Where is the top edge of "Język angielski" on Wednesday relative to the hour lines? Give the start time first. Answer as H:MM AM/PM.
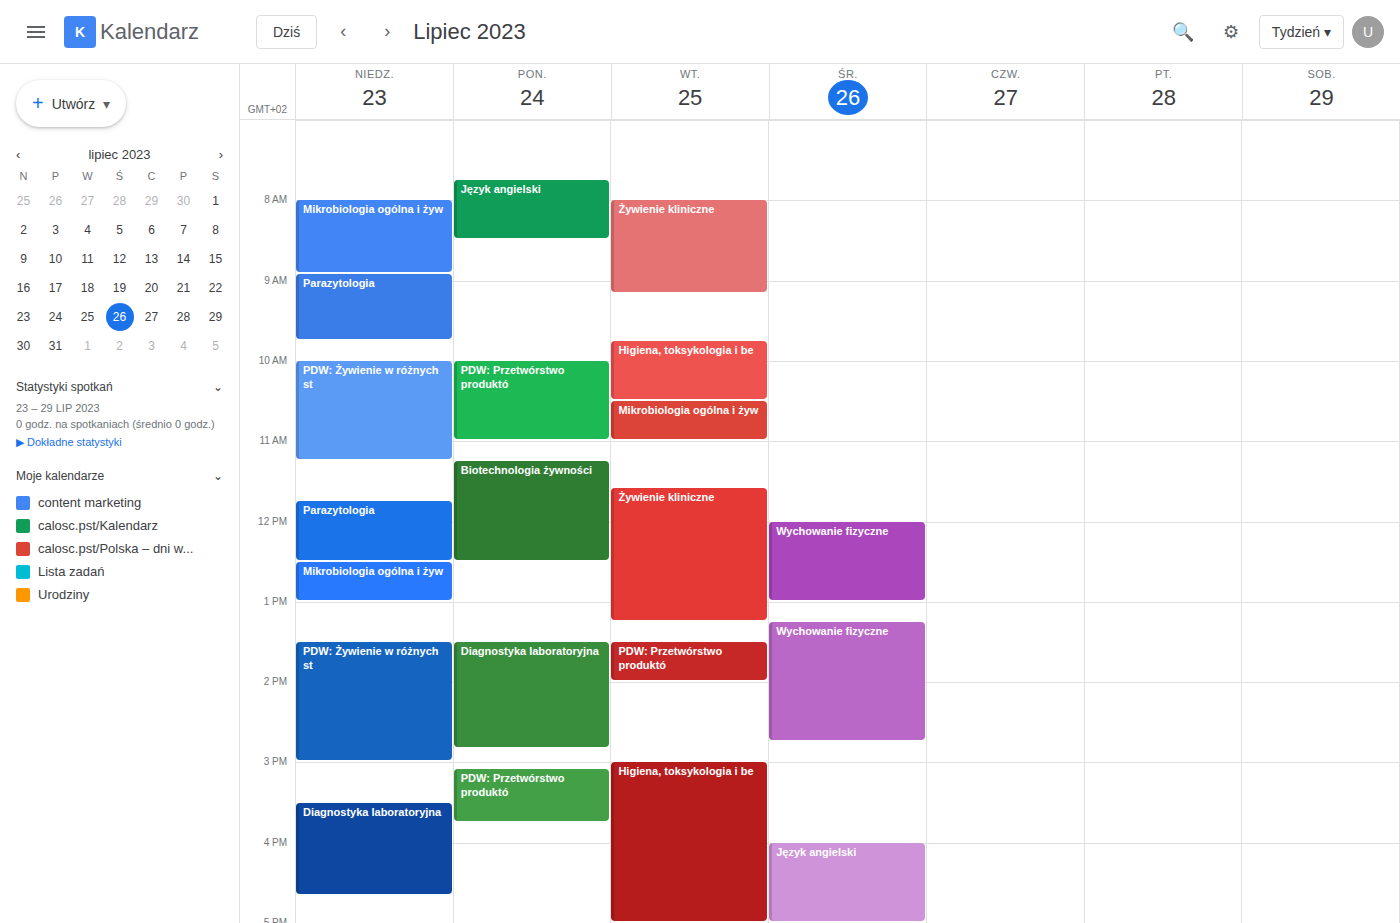
4:00 PM -- exactly on the 4 PM line.